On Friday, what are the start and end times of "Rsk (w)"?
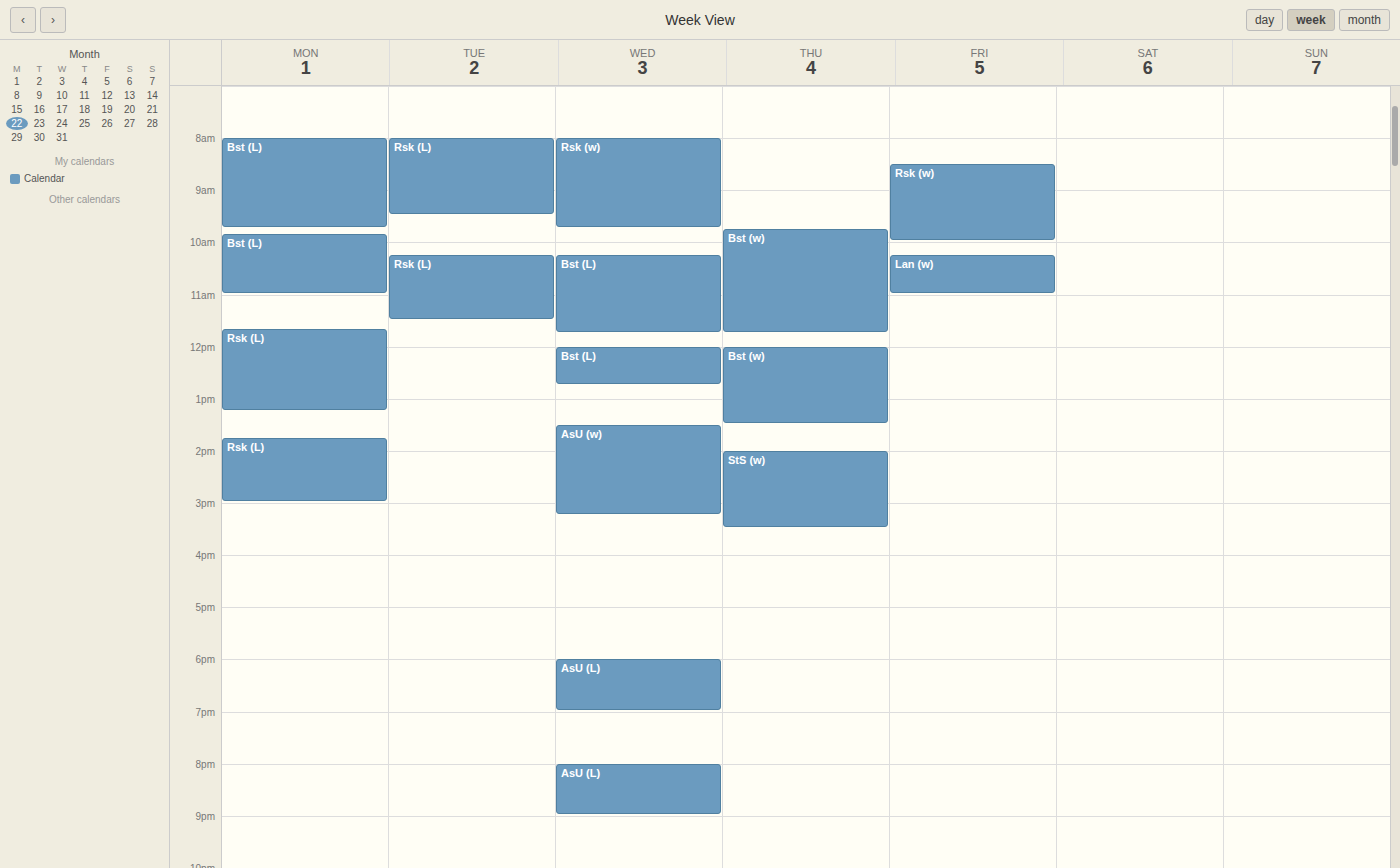
8:30 AM to 10:00 AM